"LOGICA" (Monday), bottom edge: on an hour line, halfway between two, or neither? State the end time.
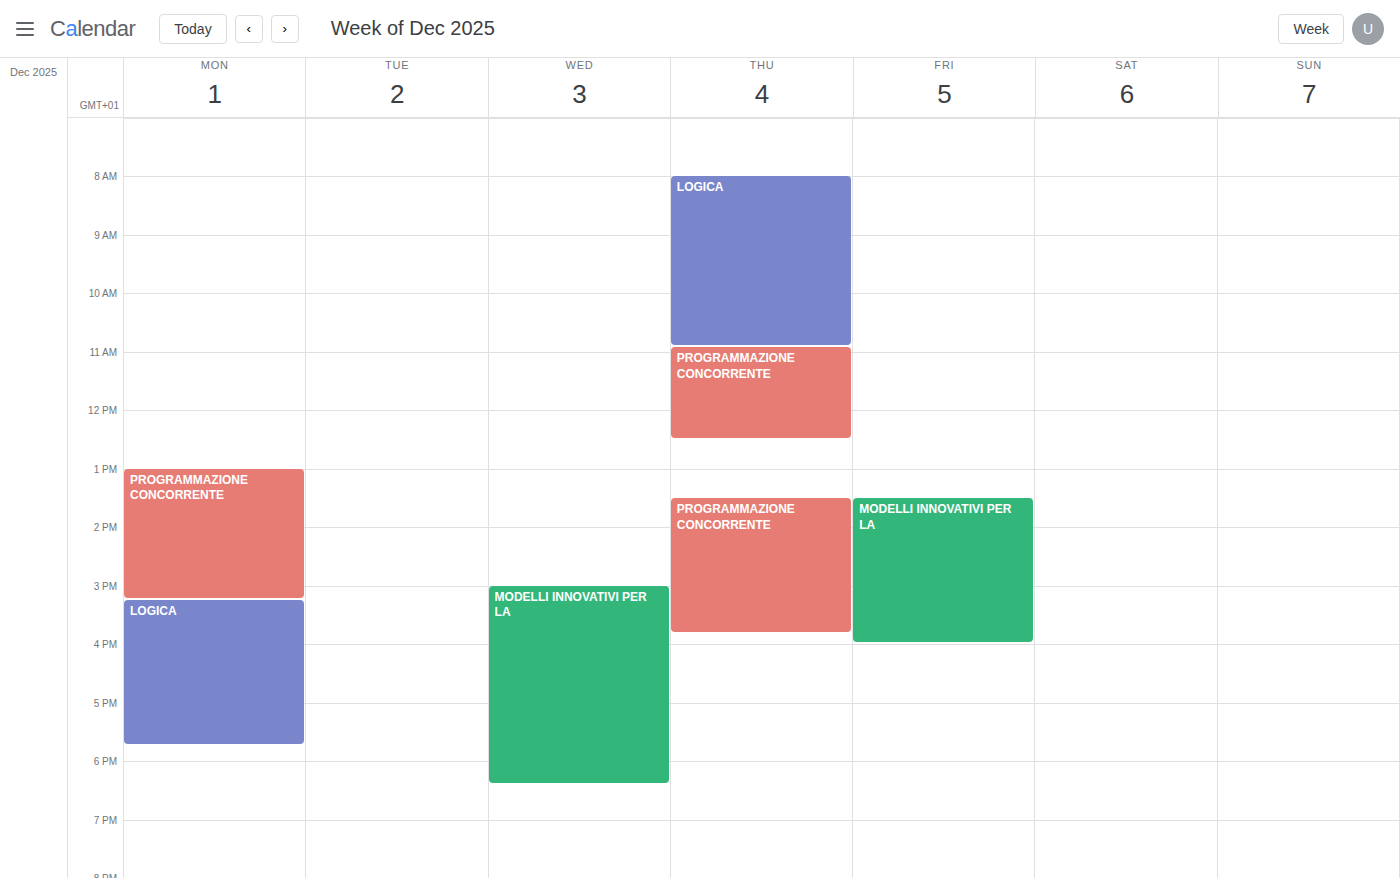
5:45 PM -- neither: three quarters of the way from the 5 PM line to the 6 PM line.